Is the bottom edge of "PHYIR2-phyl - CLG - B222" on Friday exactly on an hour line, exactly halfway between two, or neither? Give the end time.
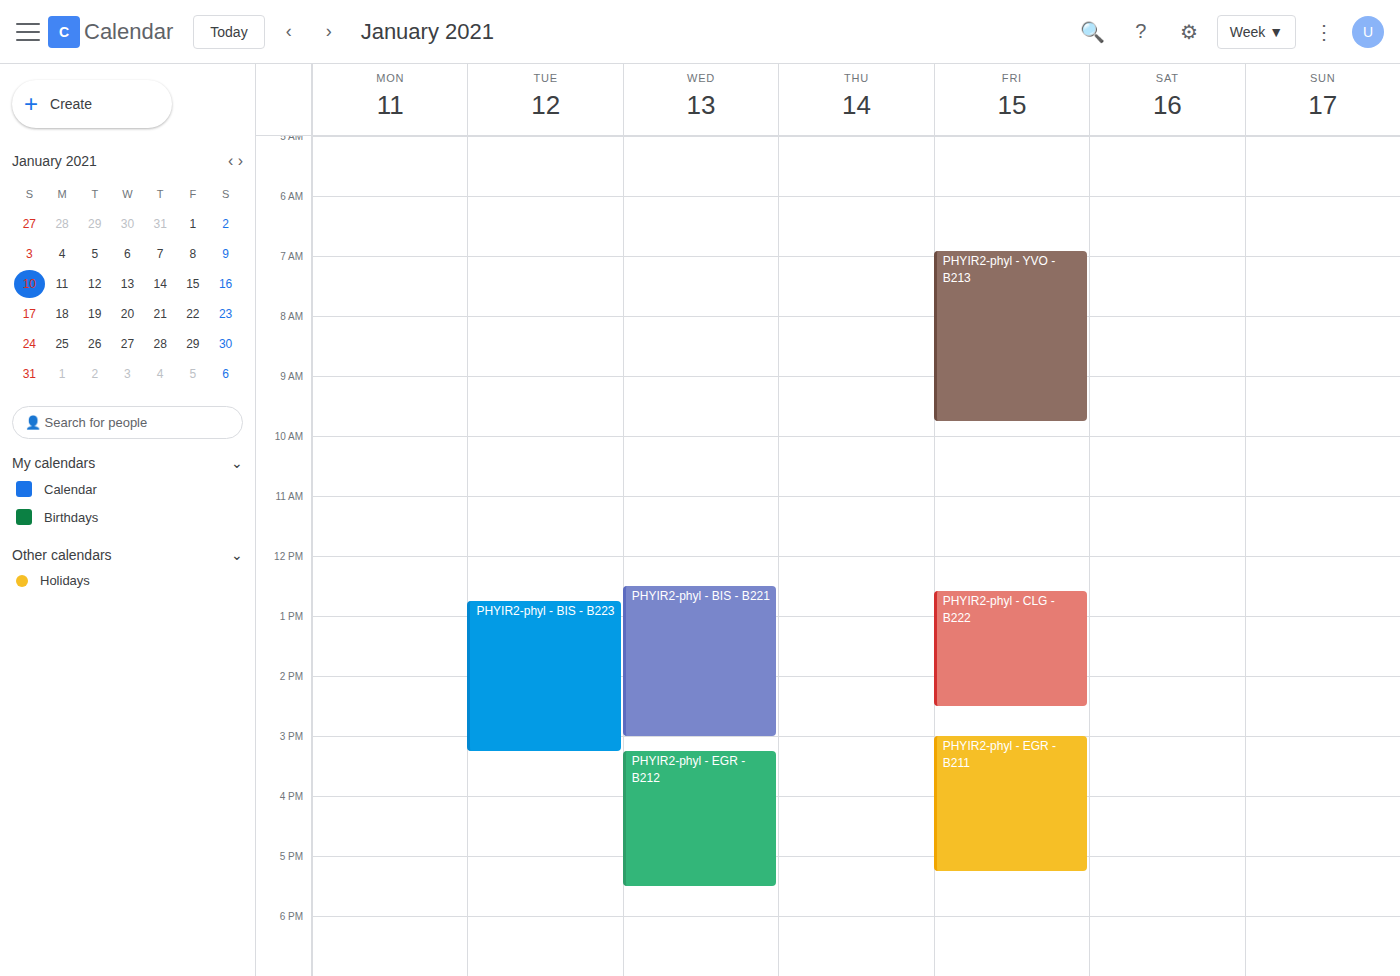
2:30 PM -- halfway between the 2 PM and 3 PM lines.